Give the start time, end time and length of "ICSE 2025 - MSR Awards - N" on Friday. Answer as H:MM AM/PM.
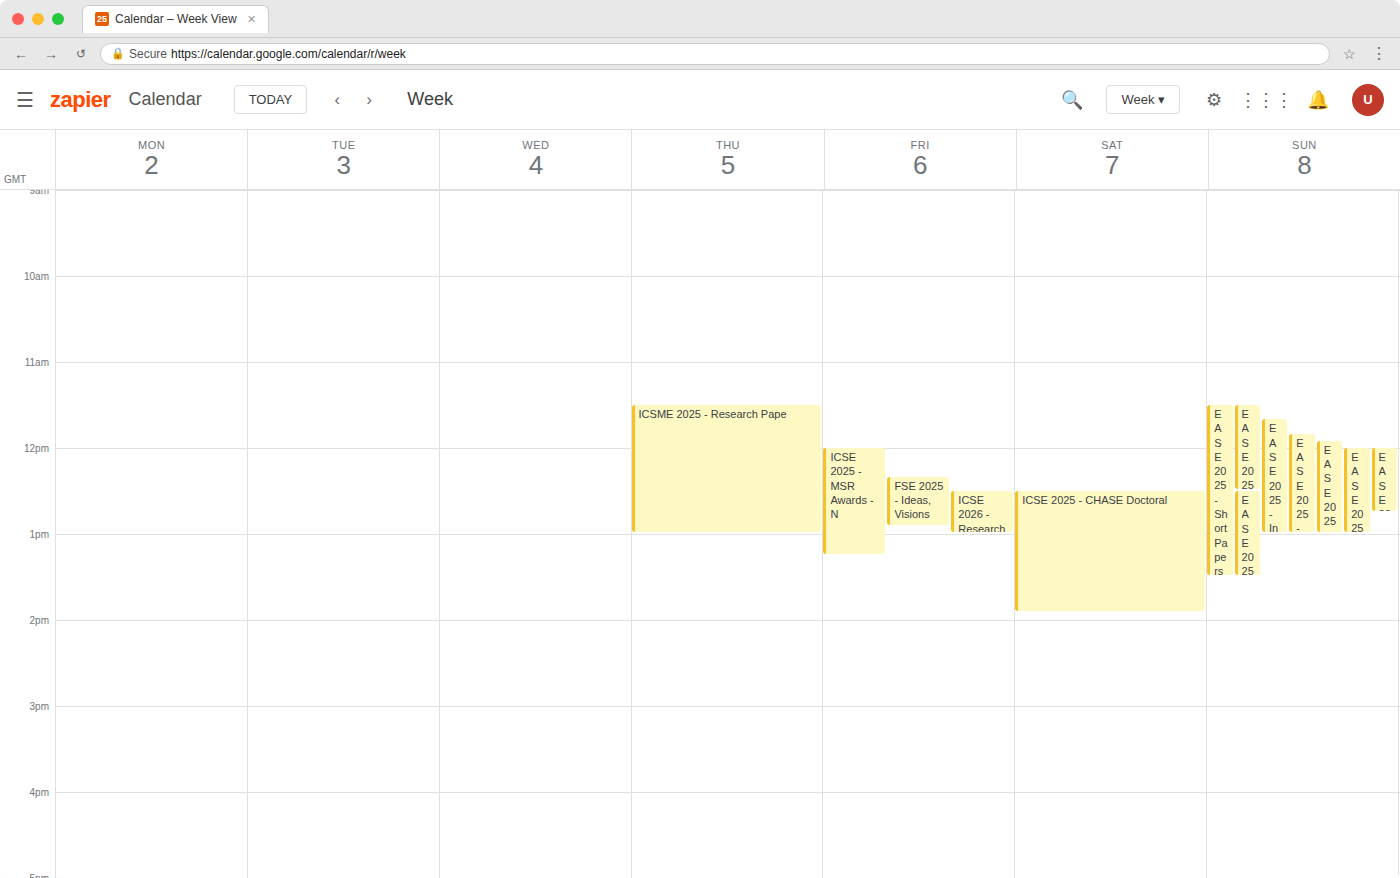
12:00 PM to 1:15 PM, 1 hour 15 minutes